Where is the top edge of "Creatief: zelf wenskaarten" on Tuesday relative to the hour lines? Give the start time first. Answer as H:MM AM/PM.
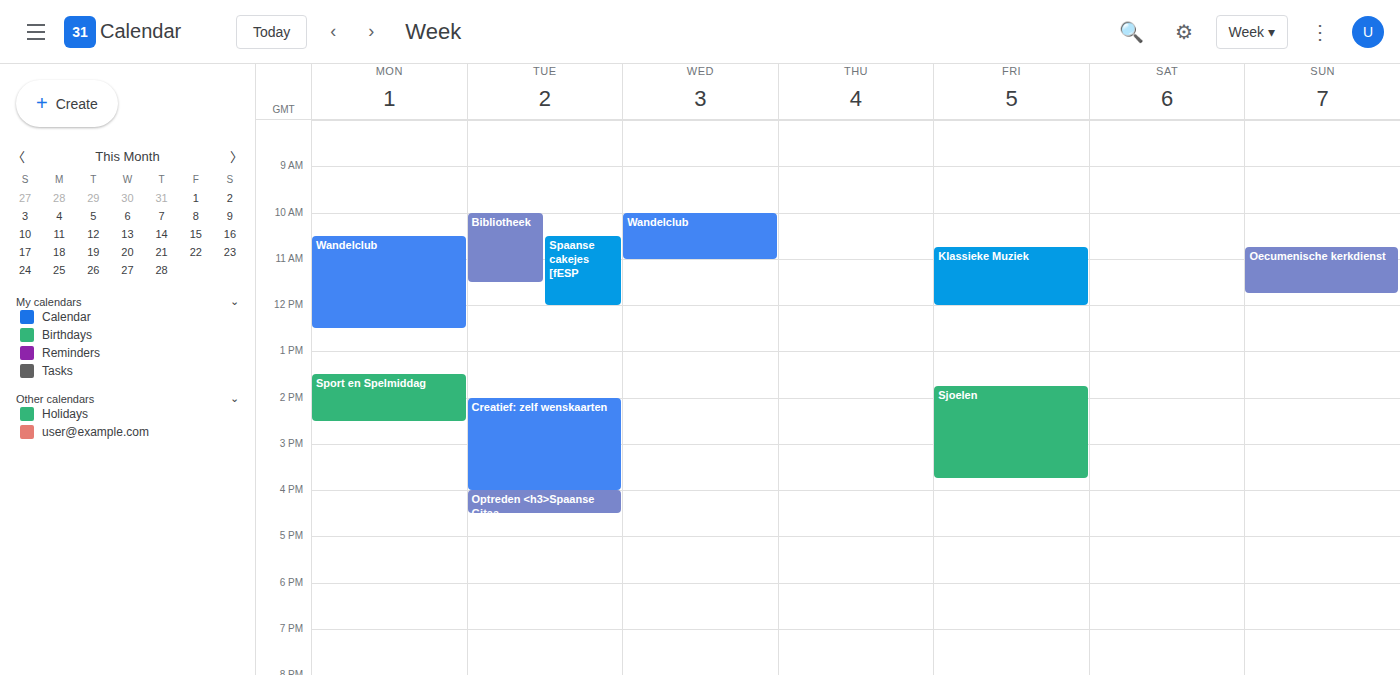
2:00 PM -- exactly on the 2 PM line.